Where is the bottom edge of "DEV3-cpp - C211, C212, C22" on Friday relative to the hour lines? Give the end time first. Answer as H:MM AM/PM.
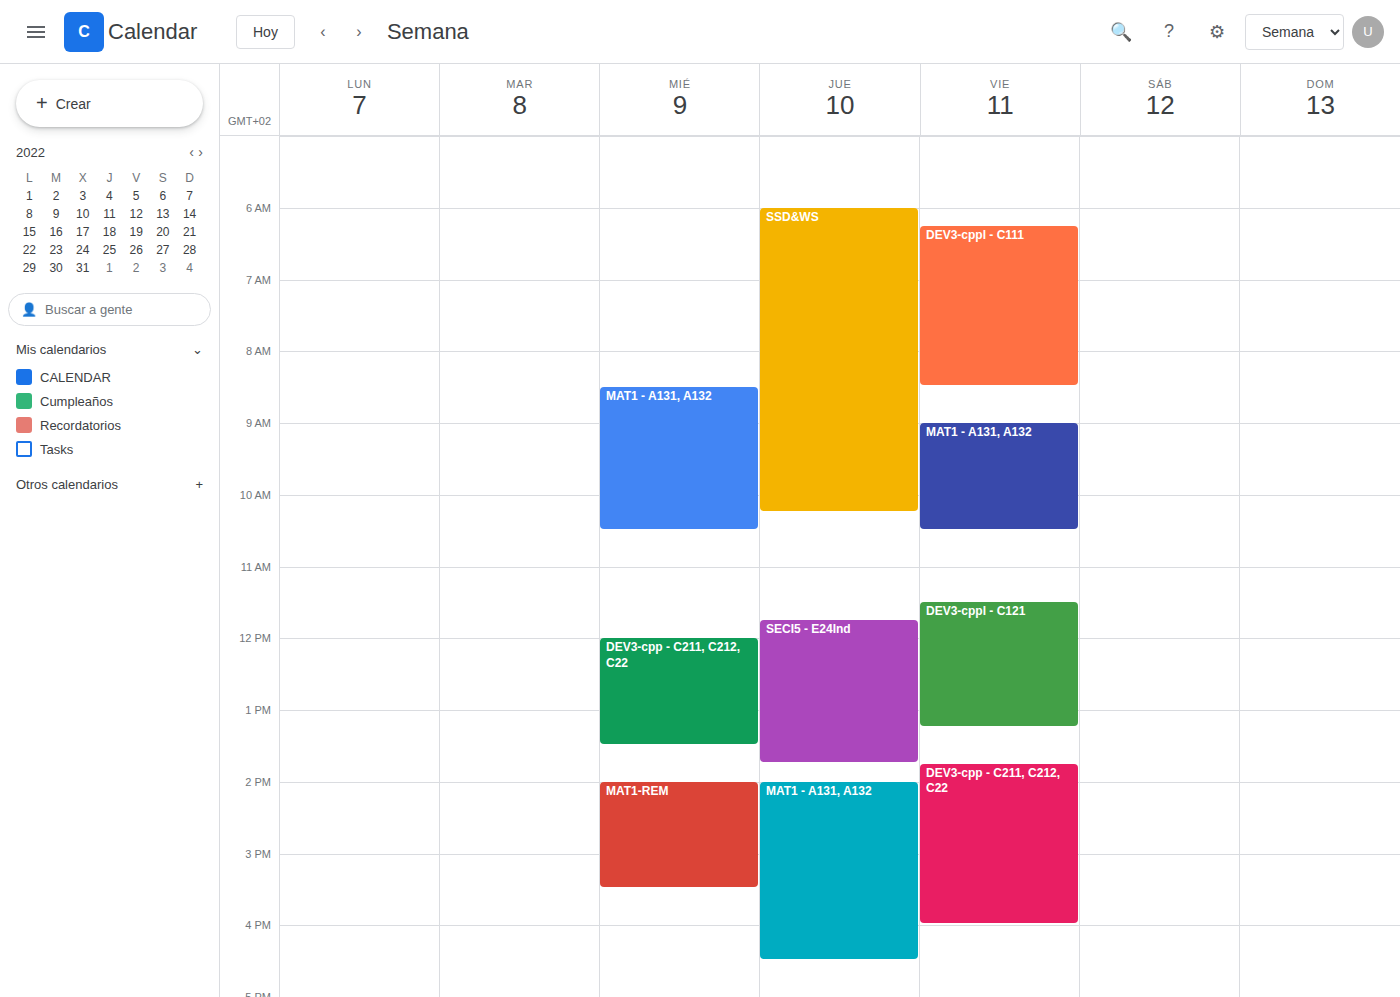
4:00 PM -- exactly on the 4 PM line.